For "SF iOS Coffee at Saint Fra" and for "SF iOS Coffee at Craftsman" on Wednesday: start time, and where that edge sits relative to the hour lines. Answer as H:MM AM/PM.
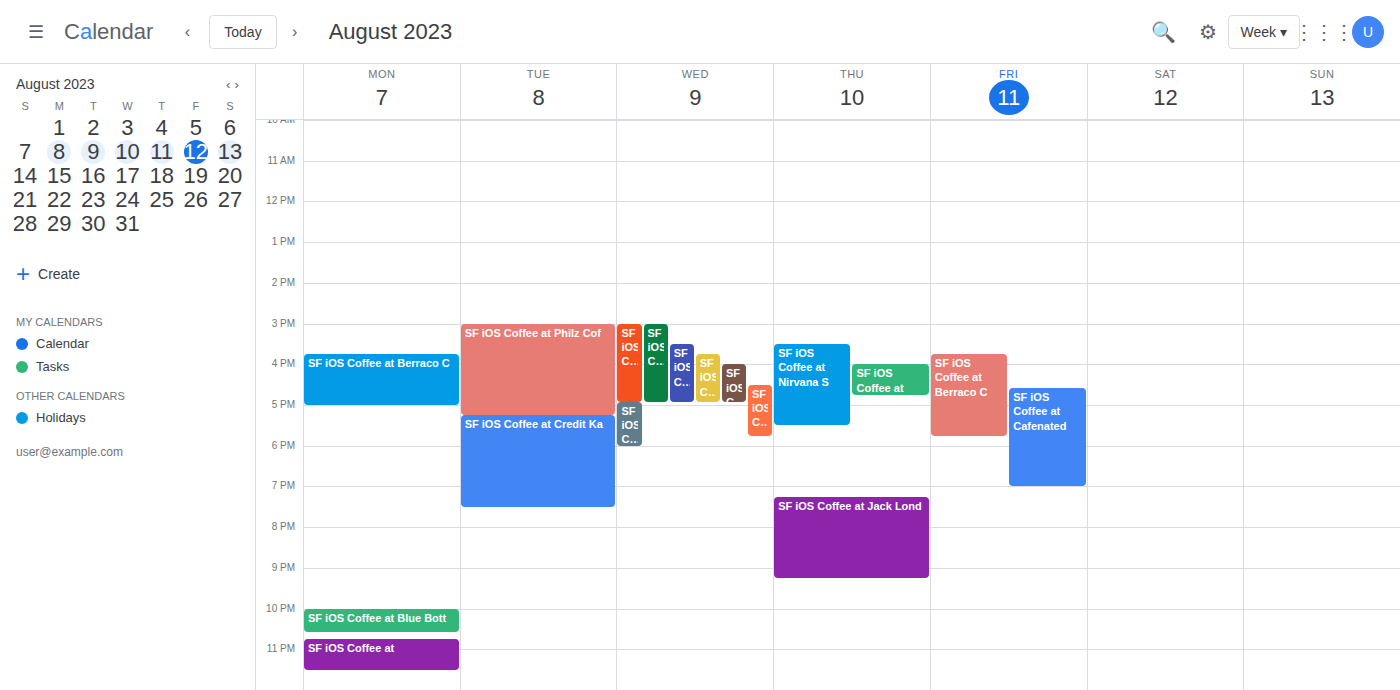
"SF iOS Coffee at Saint Fra": 3:30 PM, halfway between the 3 PM and 4 PM lines. "SF iOS Coffee at Craftsman": 3:00 PM, exactly on the 3 PM line.